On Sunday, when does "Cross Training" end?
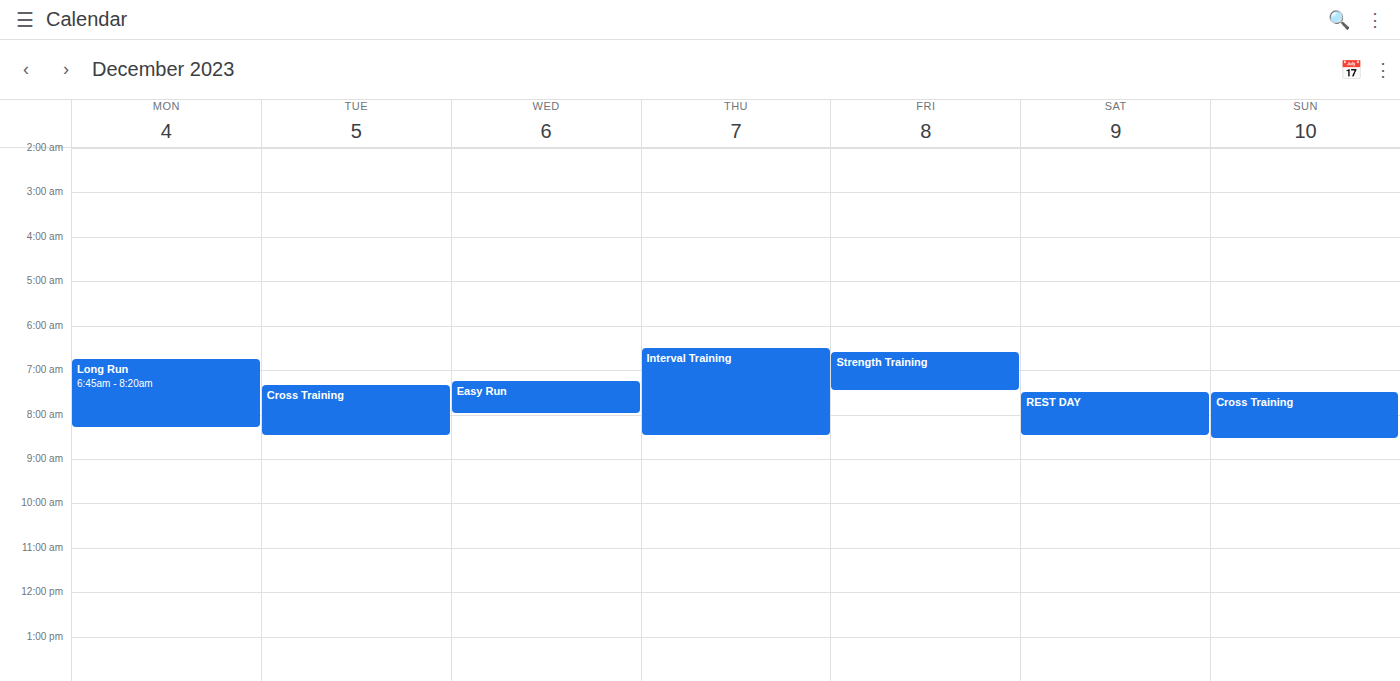
8:35 AM